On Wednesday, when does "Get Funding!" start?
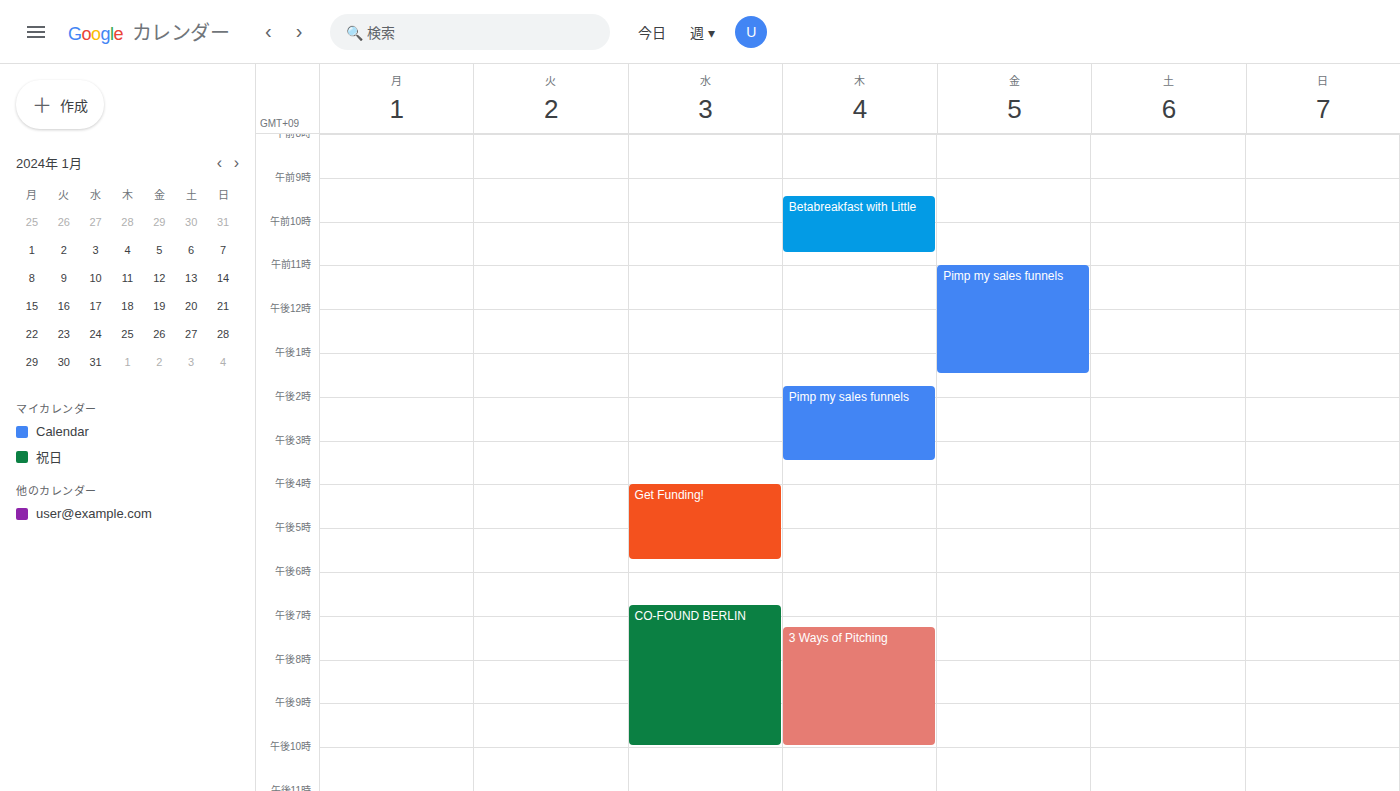
16:00